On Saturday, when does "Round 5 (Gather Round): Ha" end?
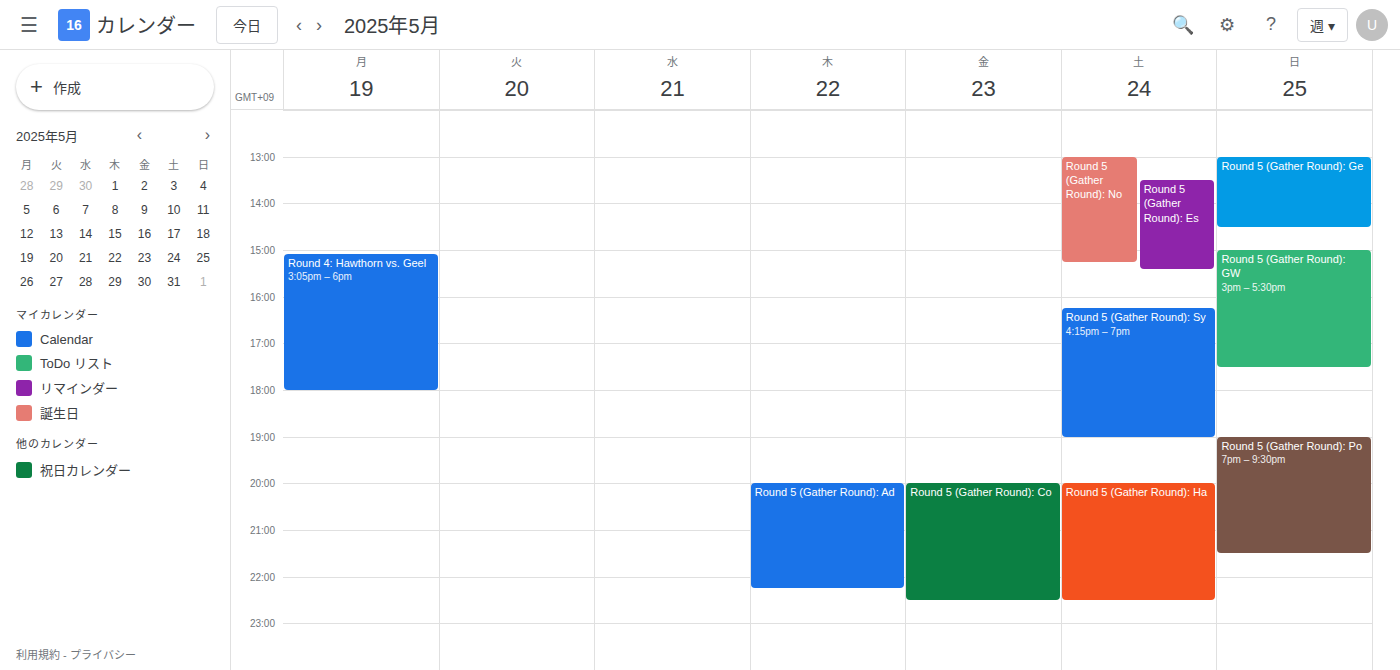
10:30 PM